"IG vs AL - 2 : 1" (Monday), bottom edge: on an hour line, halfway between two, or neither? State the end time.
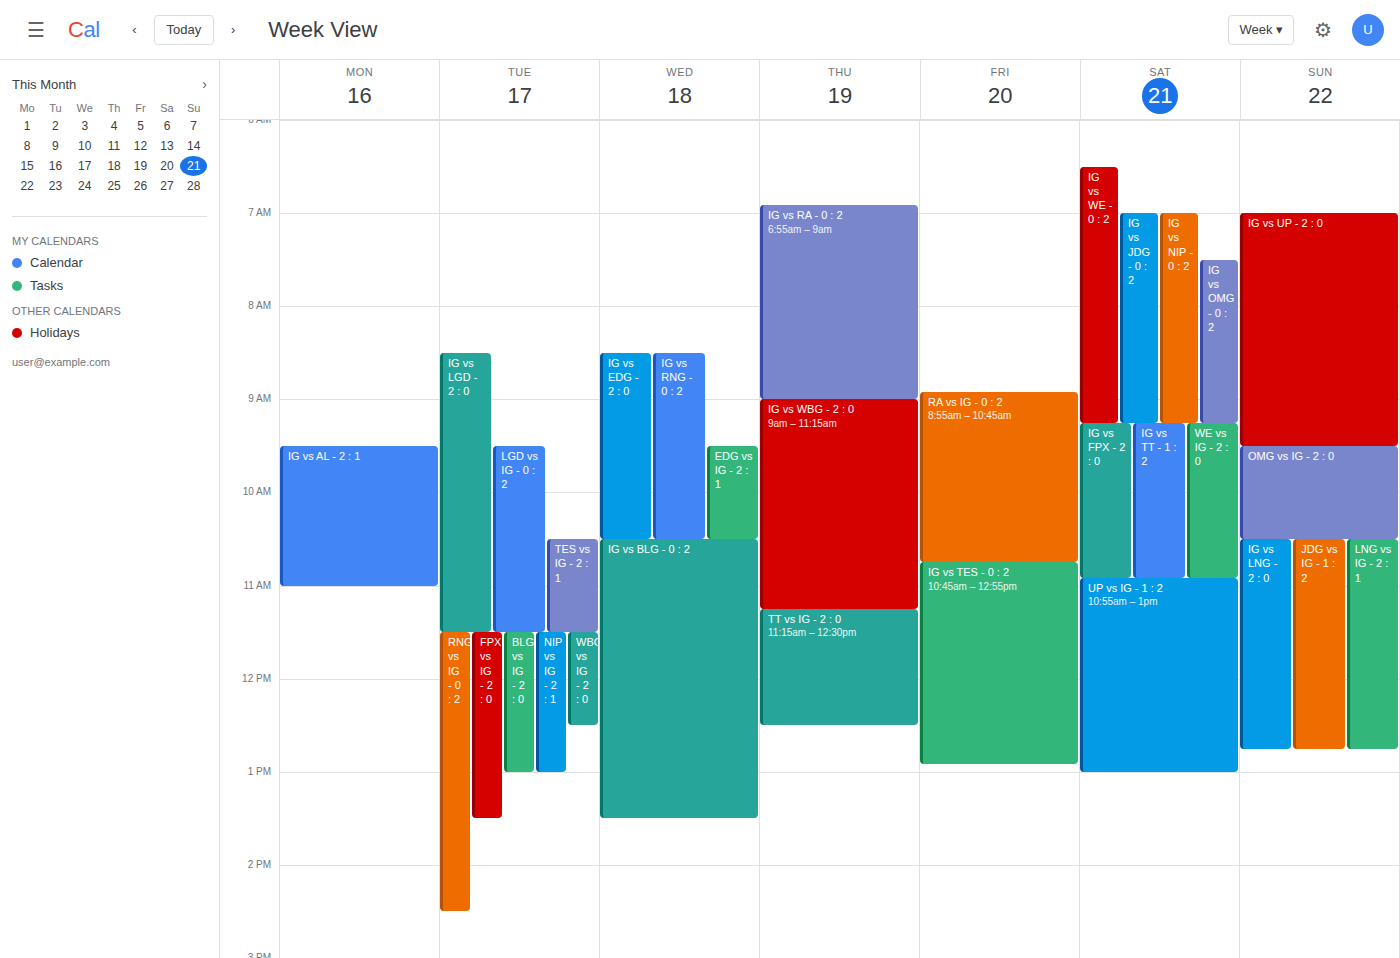
11:00 AM -- exactly on the 11 AM line.